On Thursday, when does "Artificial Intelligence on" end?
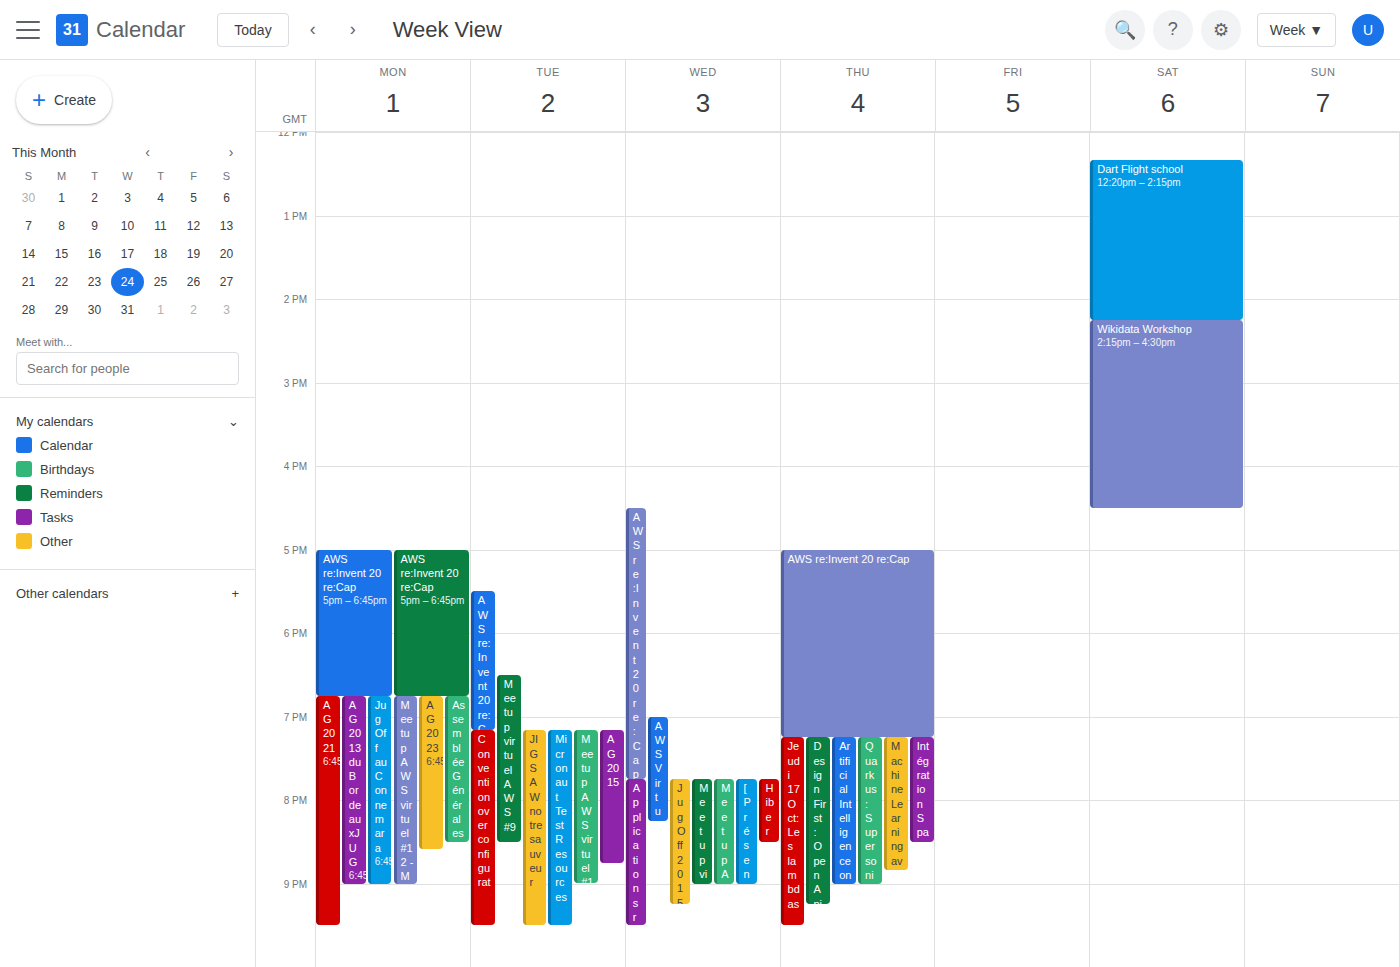
9:00 PM